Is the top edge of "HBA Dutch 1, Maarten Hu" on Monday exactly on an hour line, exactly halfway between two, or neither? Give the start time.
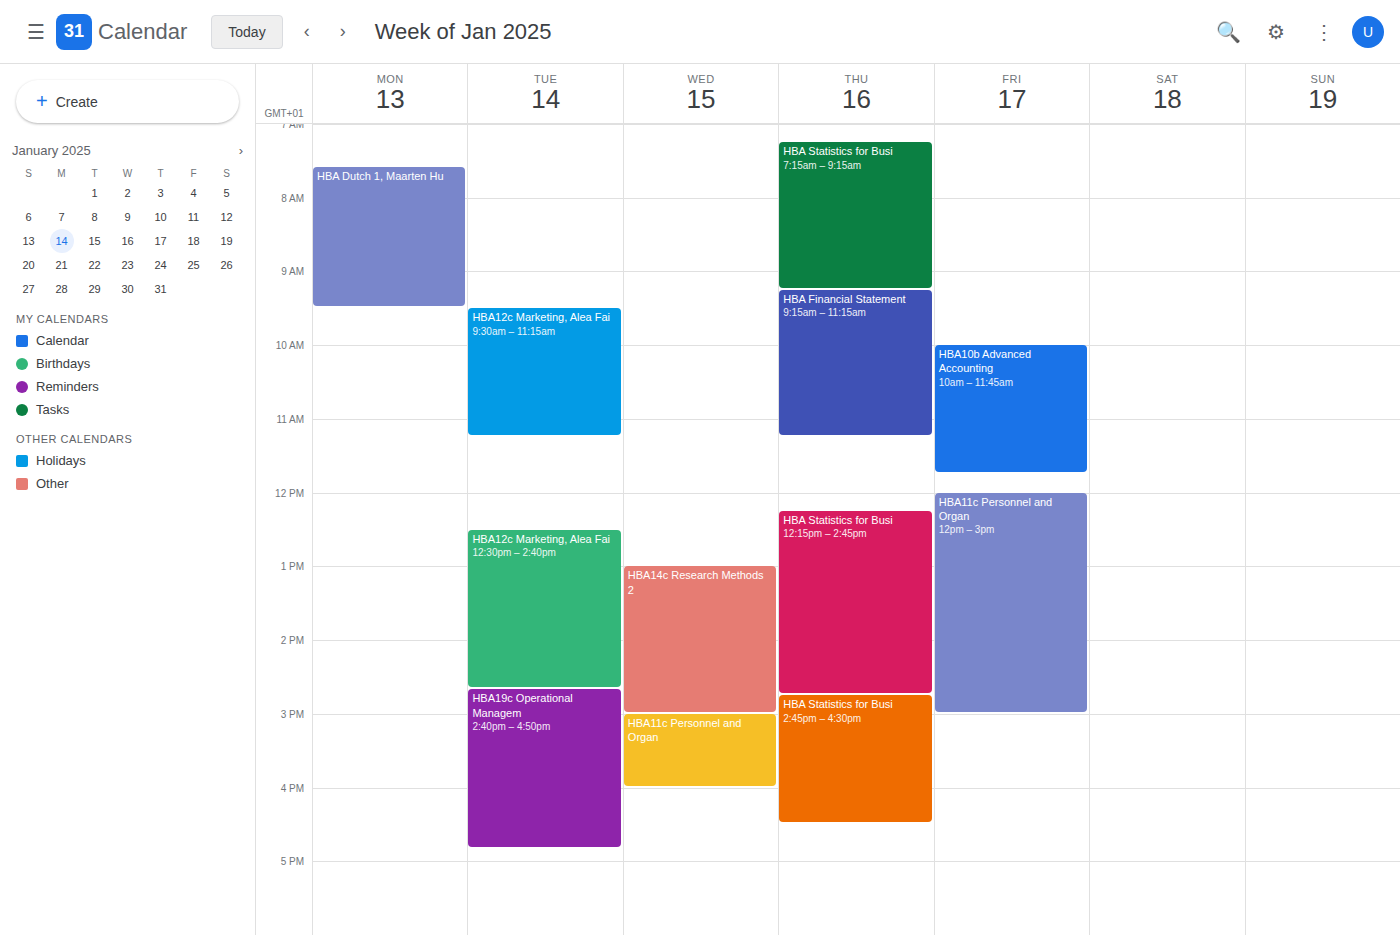
7:35 AM -- neither: 35 minutes below the 7 AM line and 25 minutes above the 8 AM line.